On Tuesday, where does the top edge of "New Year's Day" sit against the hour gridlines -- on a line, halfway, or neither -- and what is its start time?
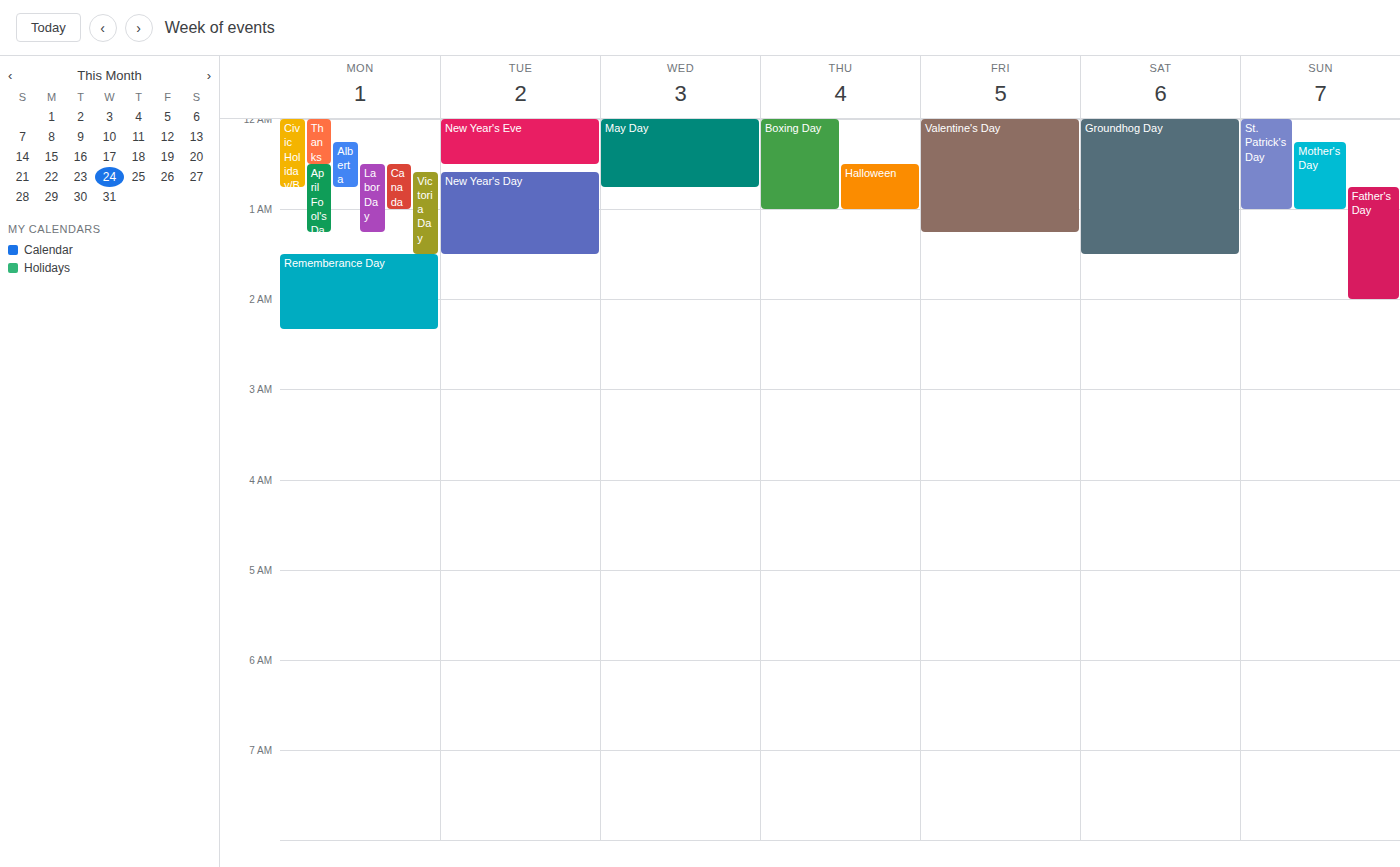
12:35 AM -- neither: 35 minutes below the 12 AM line and 25 minutes above the 1 AM line.